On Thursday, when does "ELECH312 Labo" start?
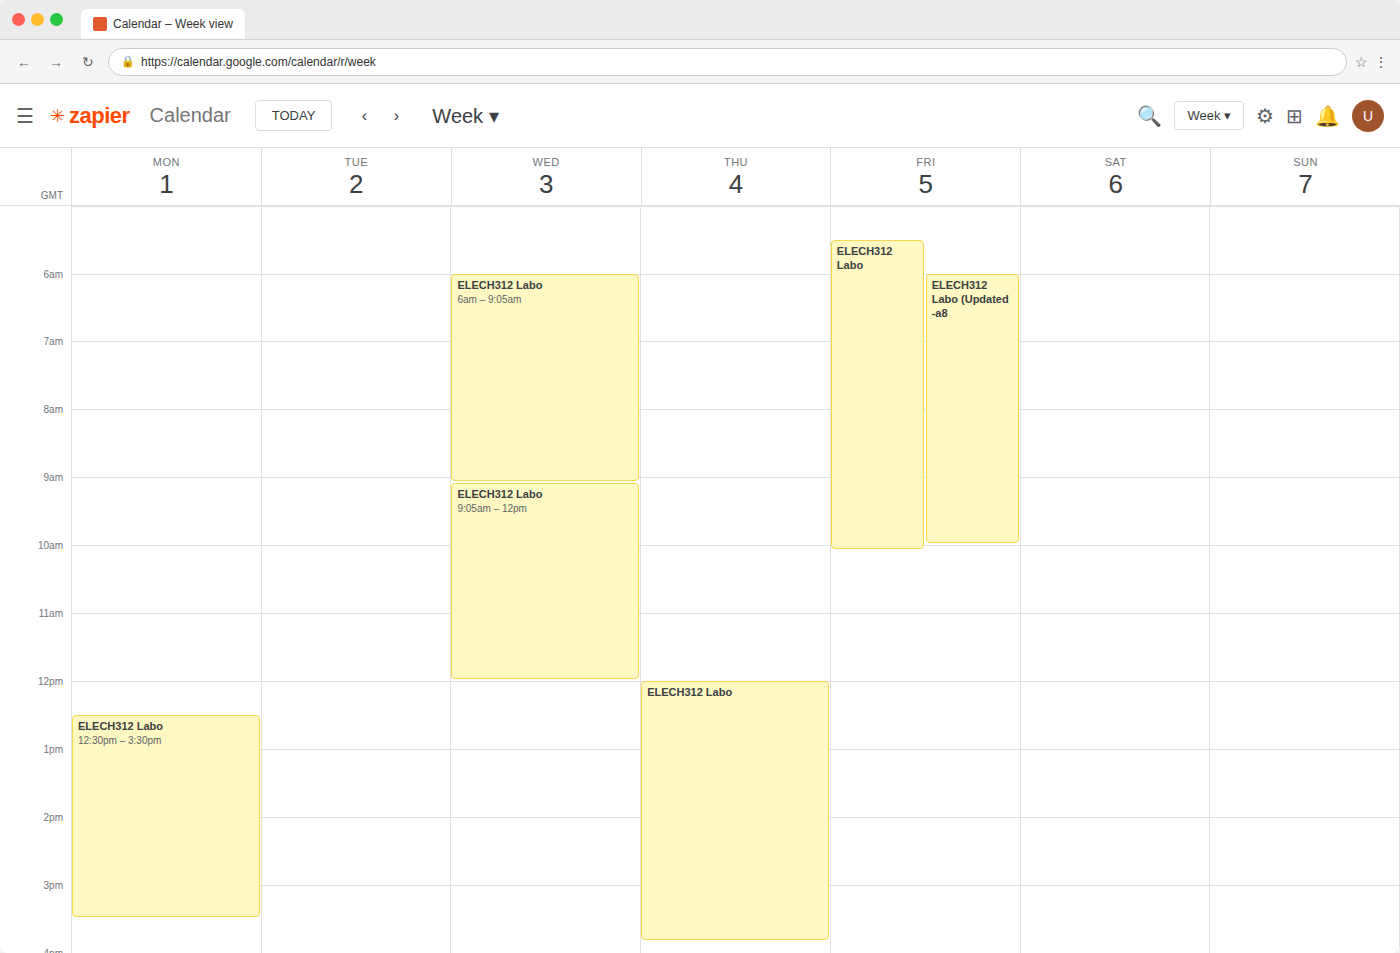
12:00 PM